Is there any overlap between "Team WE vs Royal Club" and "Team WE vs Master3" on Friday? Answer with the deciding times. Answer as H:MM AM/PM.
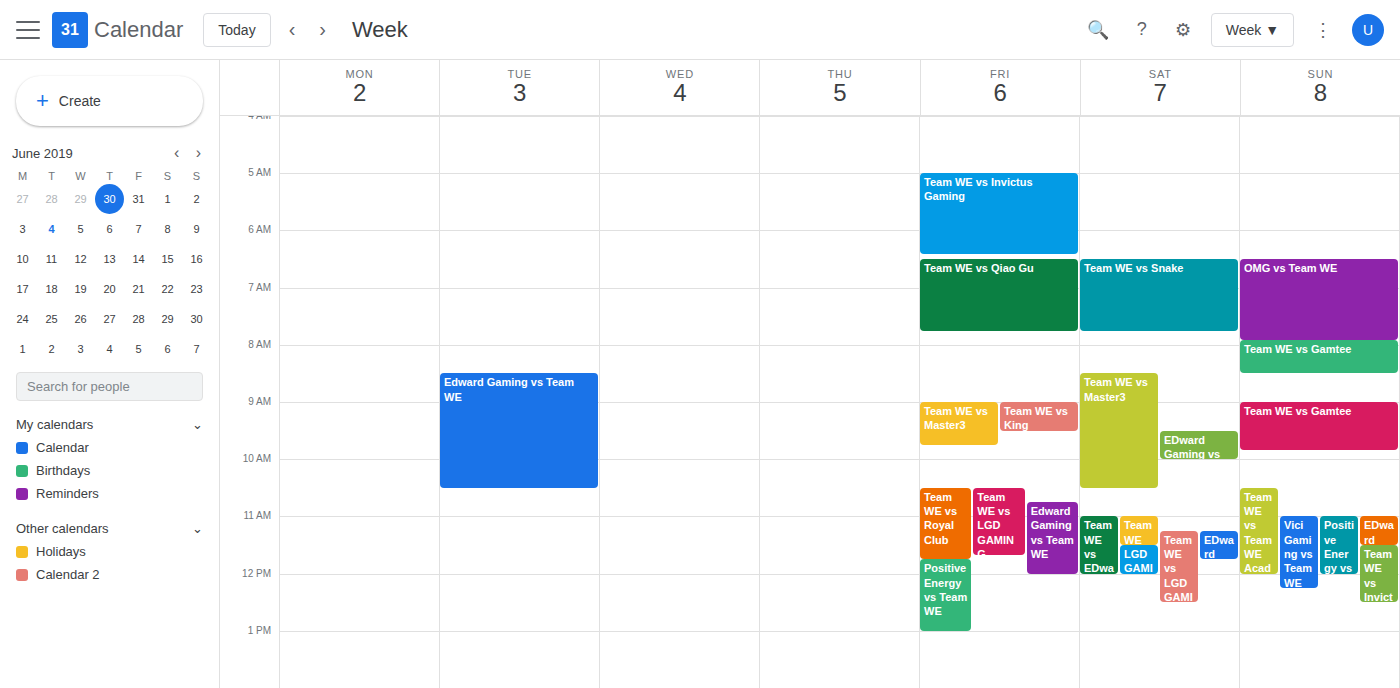
"Team WE vs Master3" ends at 9:45 AM and "Team WE vs Royal Club" starts at 10:30 AM -- no overlap.